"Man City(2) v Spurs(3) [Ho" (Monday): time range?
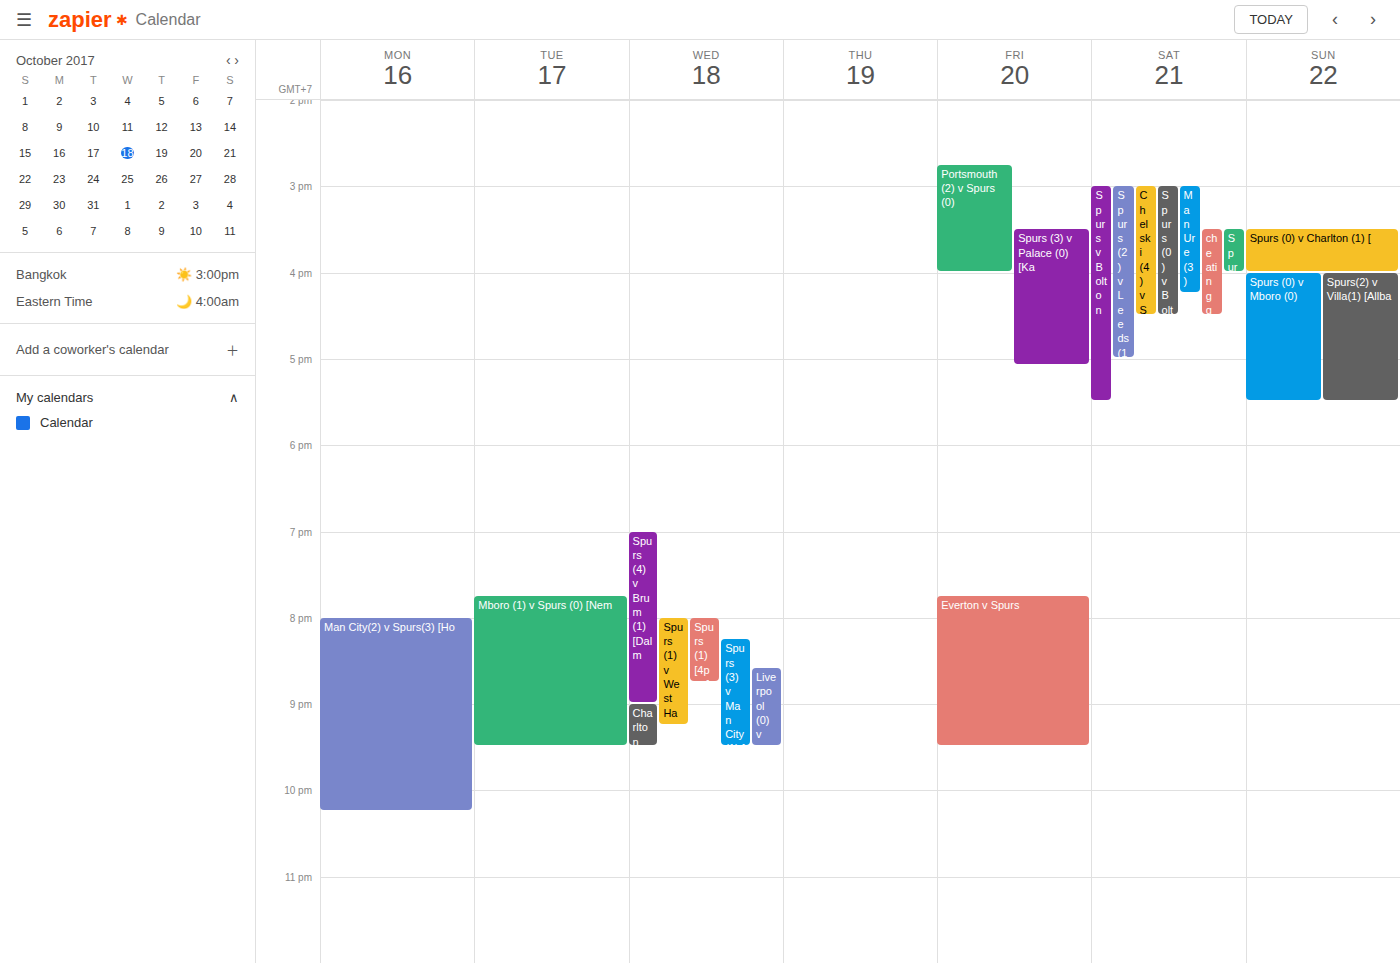
8:00 PM to 10:15 PM